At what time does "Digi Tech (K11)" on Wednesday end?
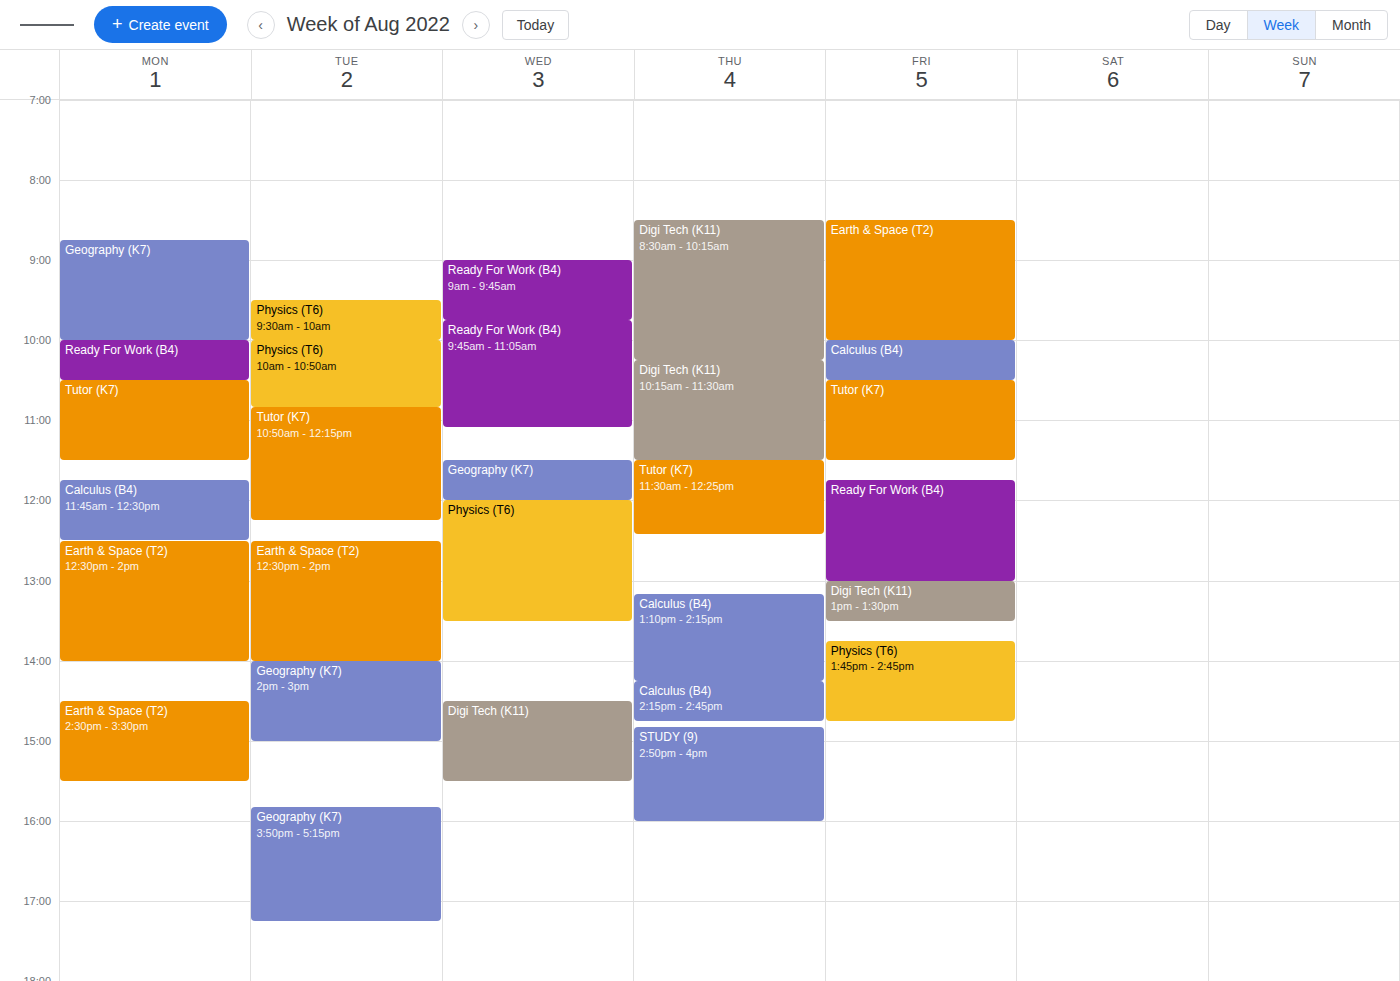
3:30 PM